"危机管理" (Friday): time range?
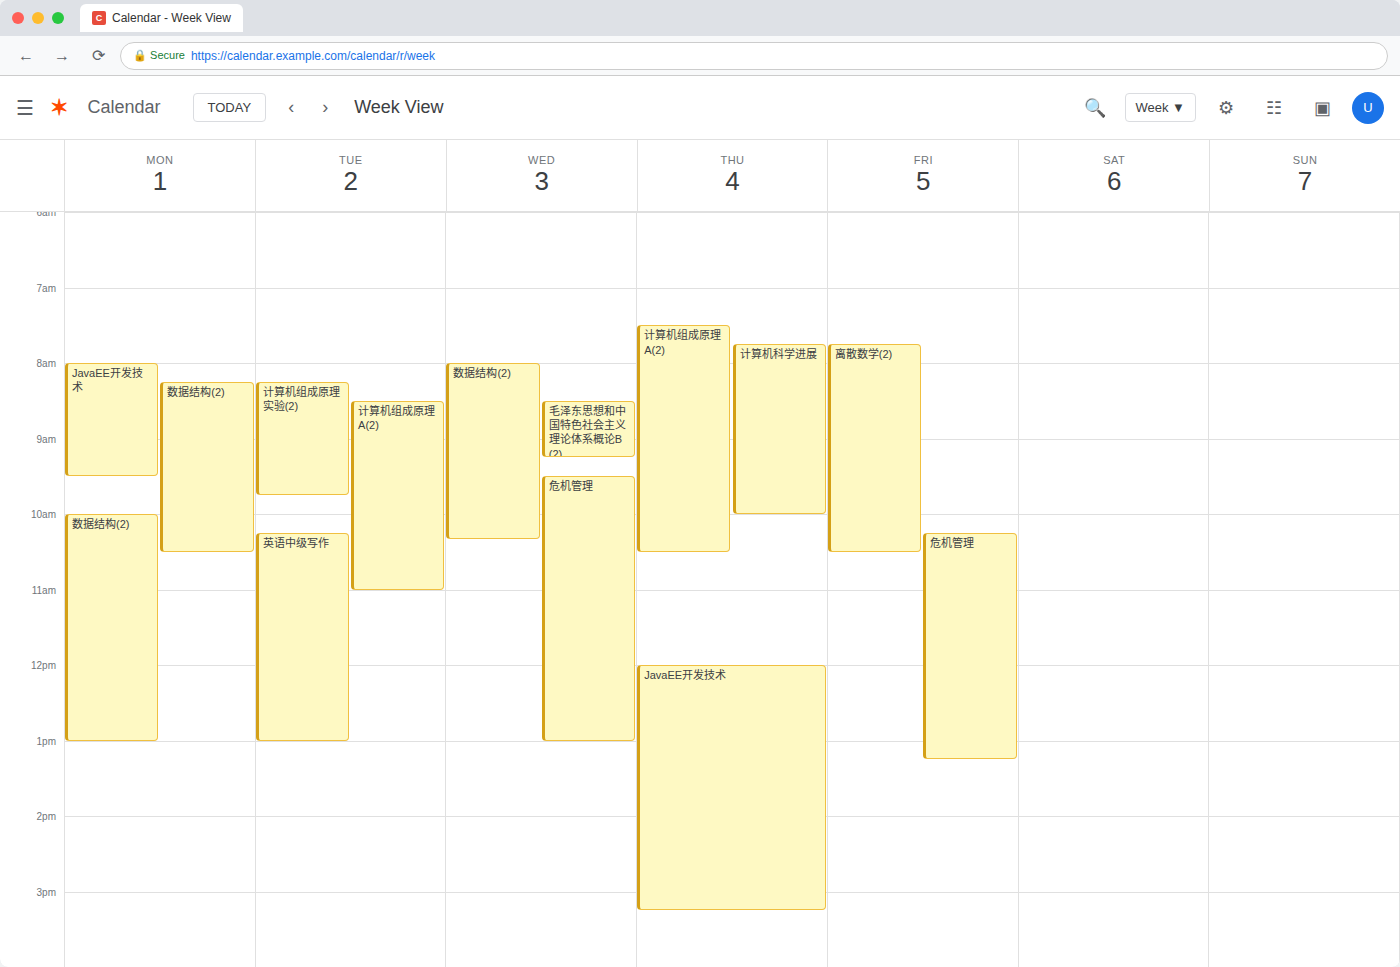
10:15 AM to 1:15 PM